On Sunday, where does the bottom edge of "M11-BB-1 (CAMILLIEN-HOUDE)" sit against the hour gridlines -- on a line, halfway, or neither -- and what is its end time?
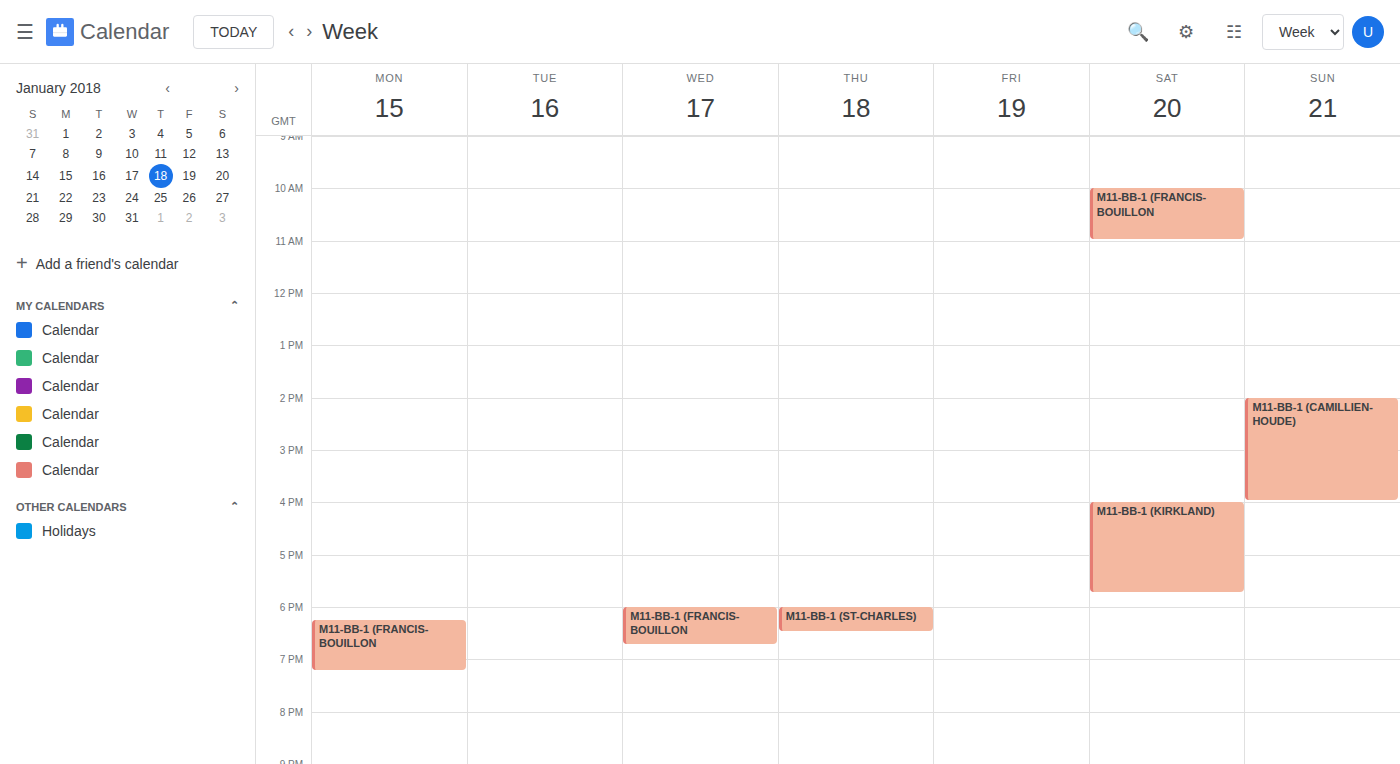
4:00 PM -- exactly on the 4 PM line.